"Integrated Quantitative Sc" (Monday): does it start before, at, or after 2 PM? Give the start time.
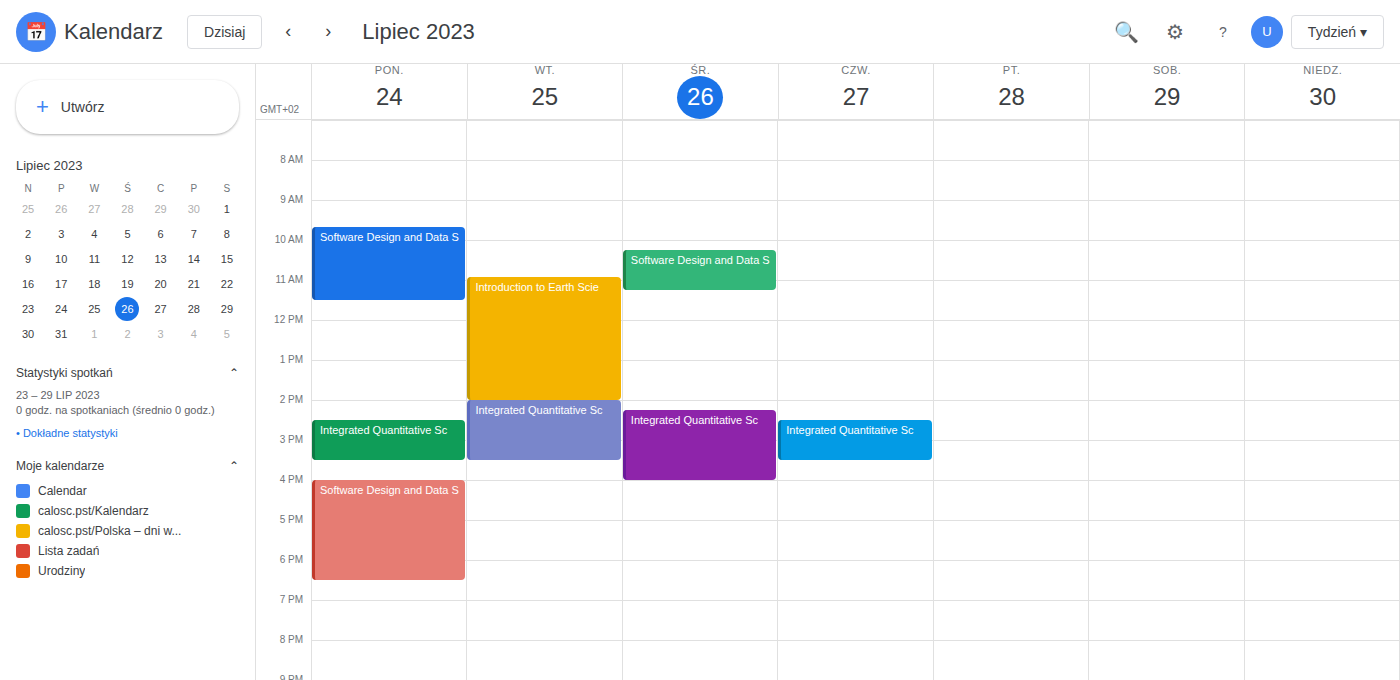
2:30 PM -- after 2 PM, 30 minutes below the 2 PM line.